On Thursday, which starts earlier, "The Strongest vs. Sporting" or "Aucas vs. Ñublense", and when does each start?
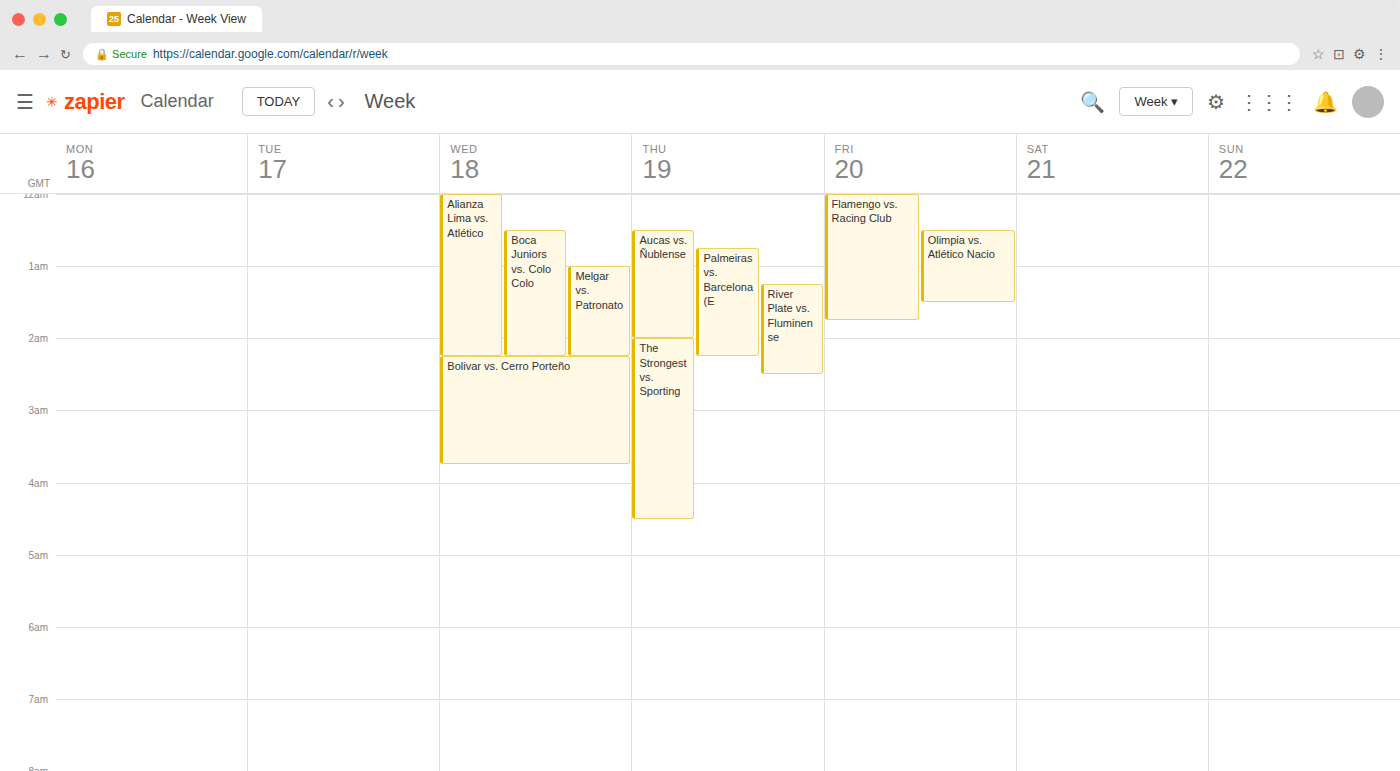
"Aucas vs. Ñublense" 12:30 AM; "The Strongest vs. Sporting" 2:00 AM.